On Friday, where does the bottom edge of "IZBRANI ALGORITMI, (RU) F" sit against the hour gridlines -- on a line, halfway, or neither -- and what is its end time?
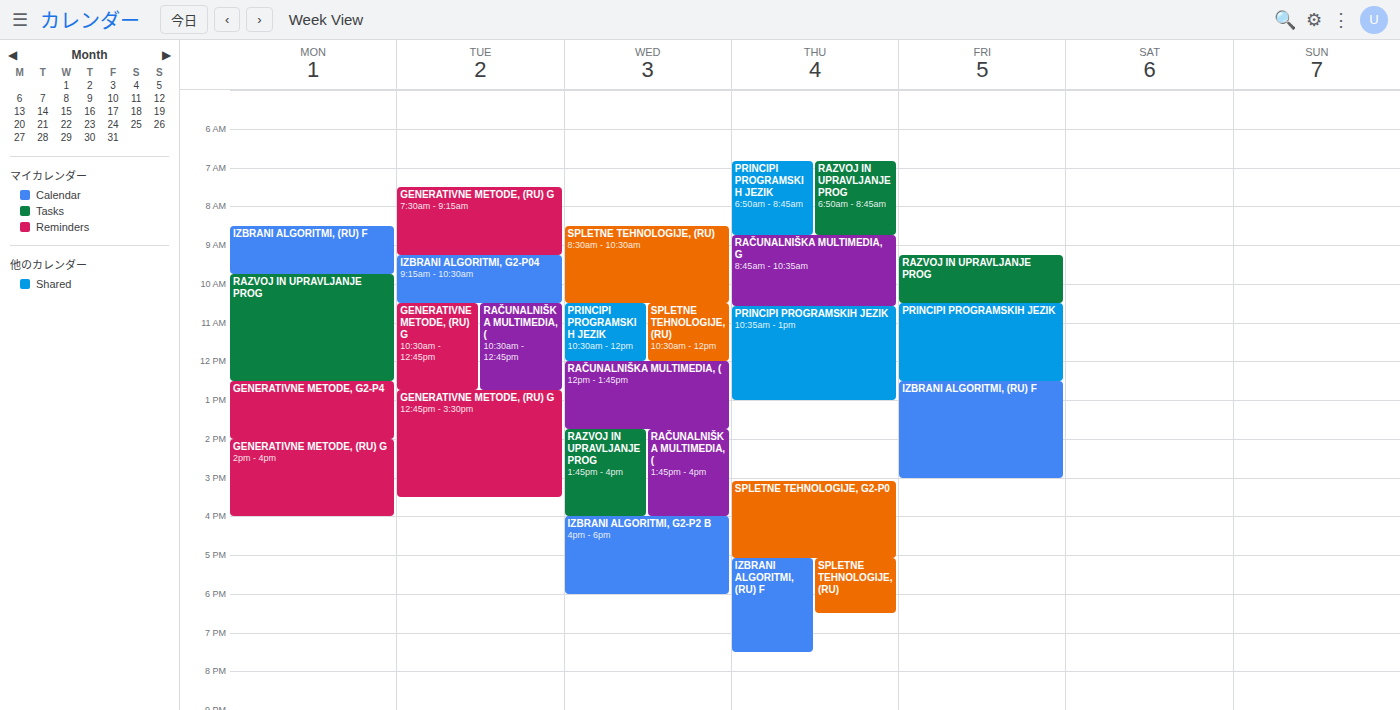
3:00 PM -- exactly on the 3 PM line.